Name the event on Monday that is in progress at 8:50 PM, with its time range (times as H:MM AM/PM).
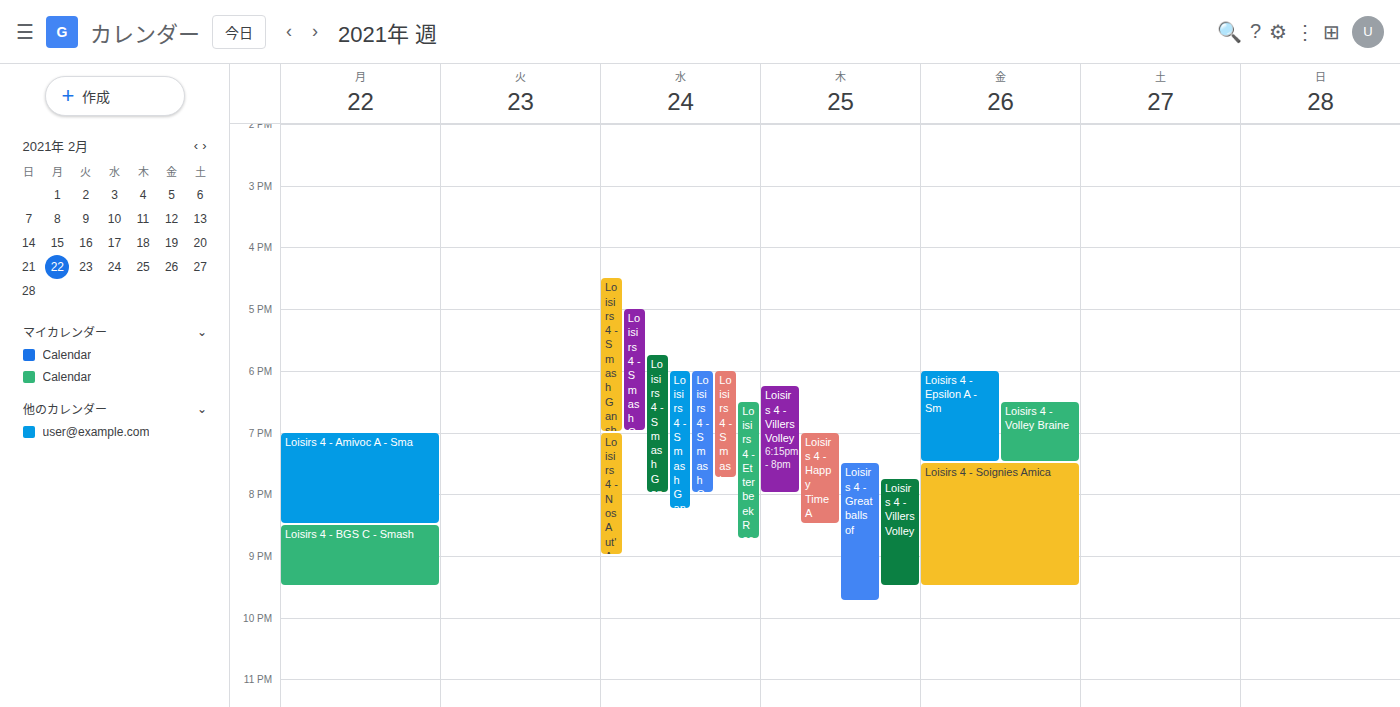
"Loisirs 4 - BGS C - Smash", 8:30 PM to 9:30 PM